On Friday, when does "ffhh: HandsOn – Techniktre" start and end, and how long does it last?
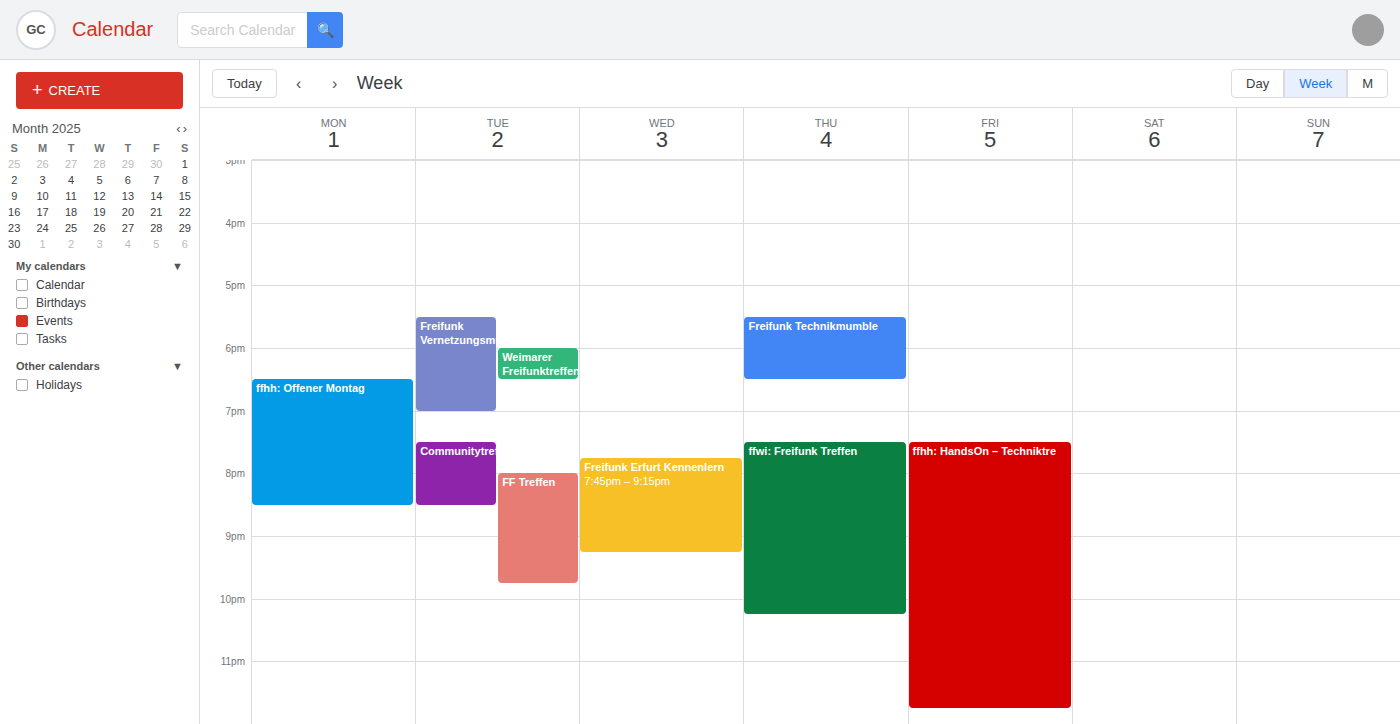
7:30 PM to 11:45 PM, 4 hours 15 minutes